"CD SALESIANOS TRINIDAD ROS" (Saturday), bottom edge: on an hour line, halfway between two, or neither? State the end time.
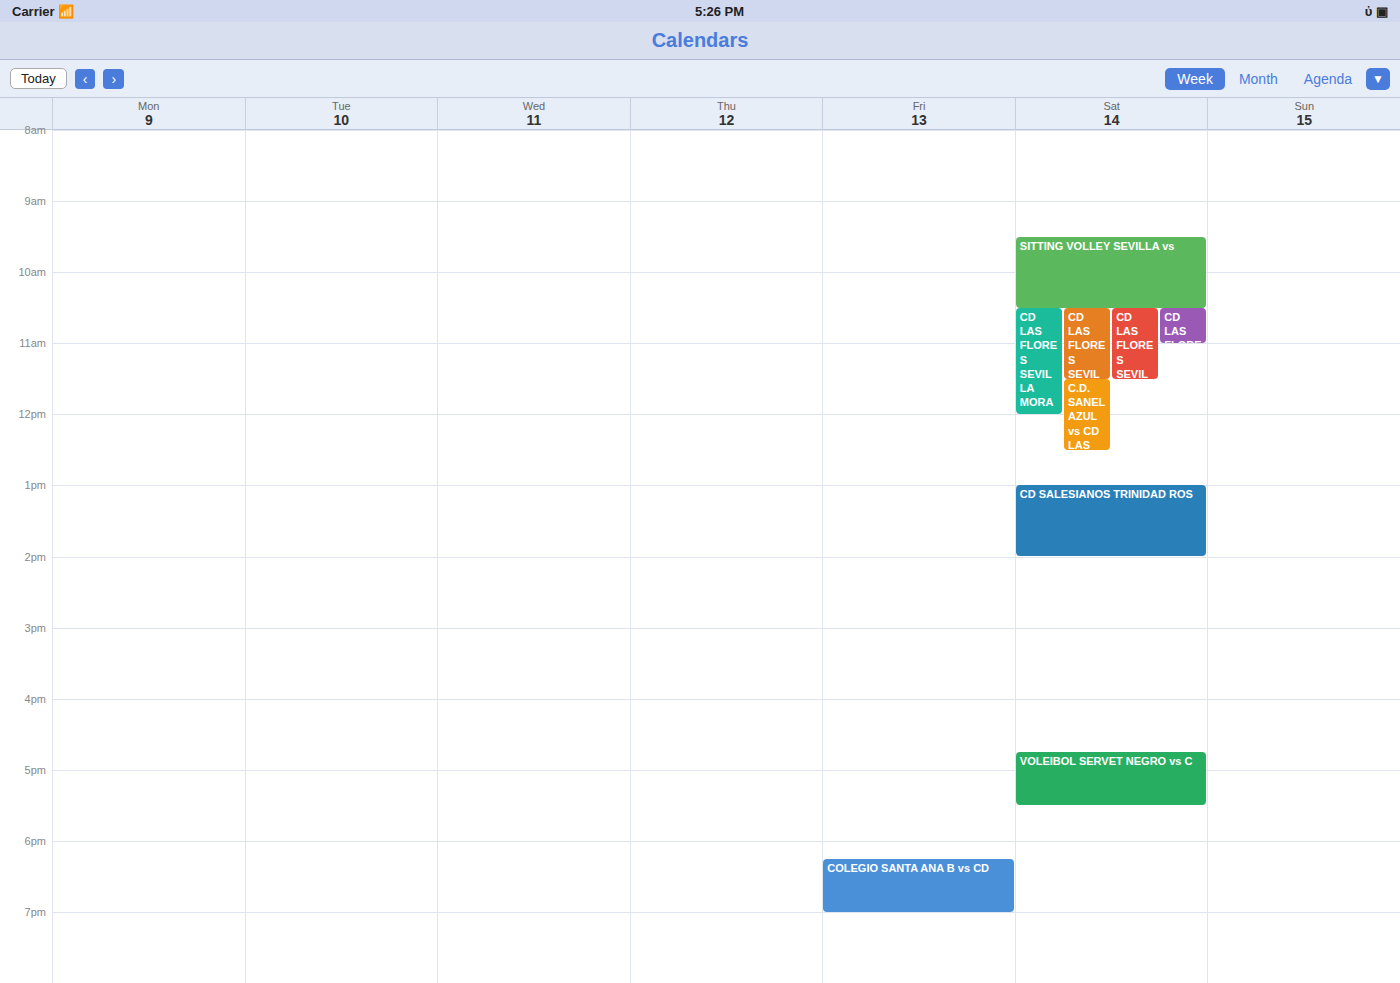
2:00 PM -- exactly on the 2 PM line.